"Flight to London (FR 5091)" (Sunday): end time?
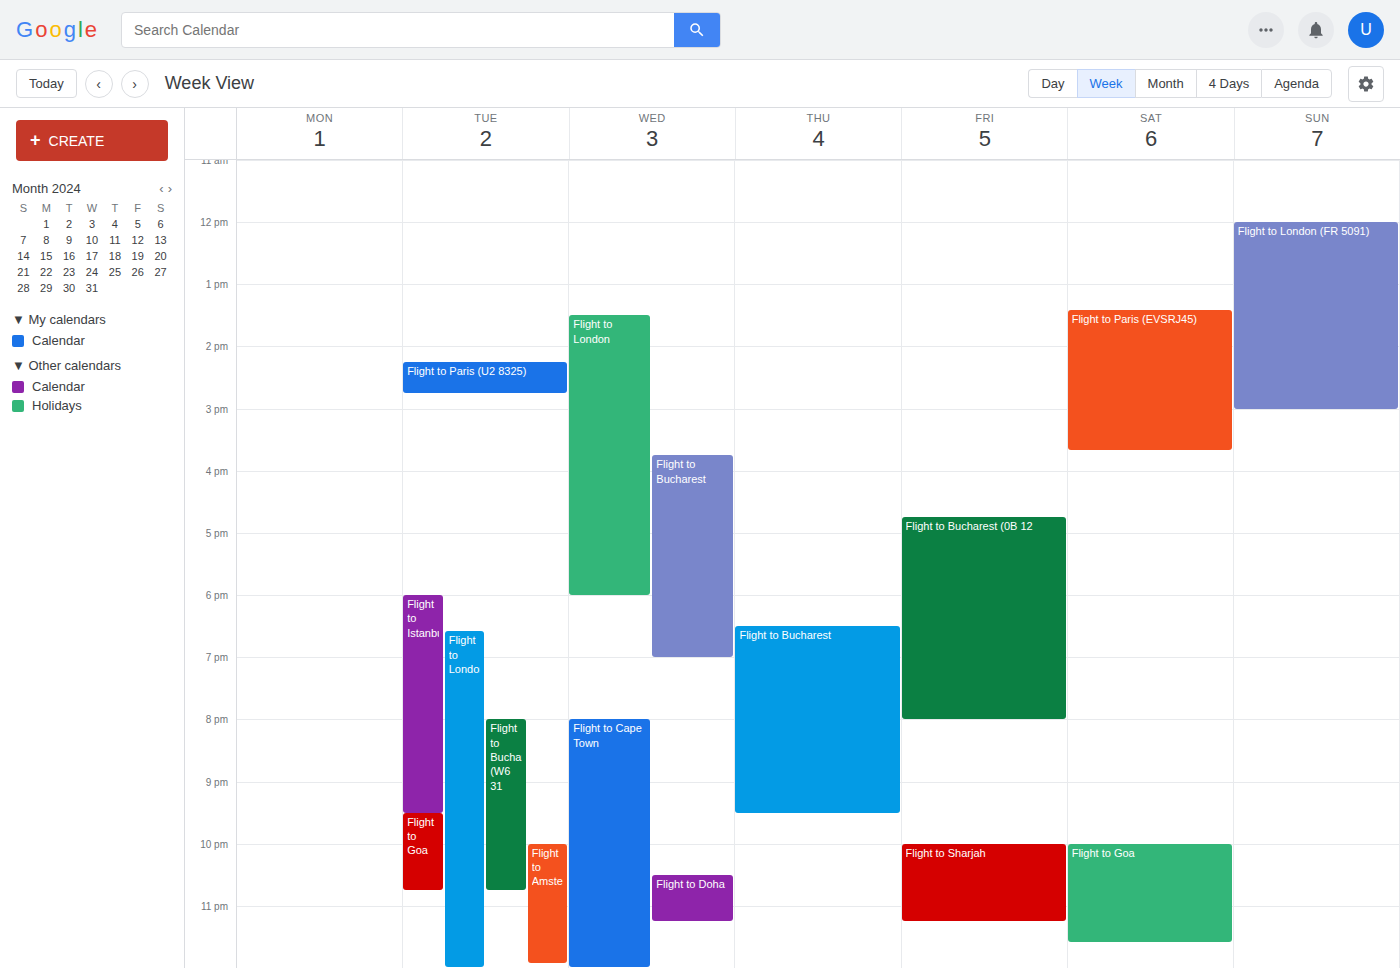
3:00 PM